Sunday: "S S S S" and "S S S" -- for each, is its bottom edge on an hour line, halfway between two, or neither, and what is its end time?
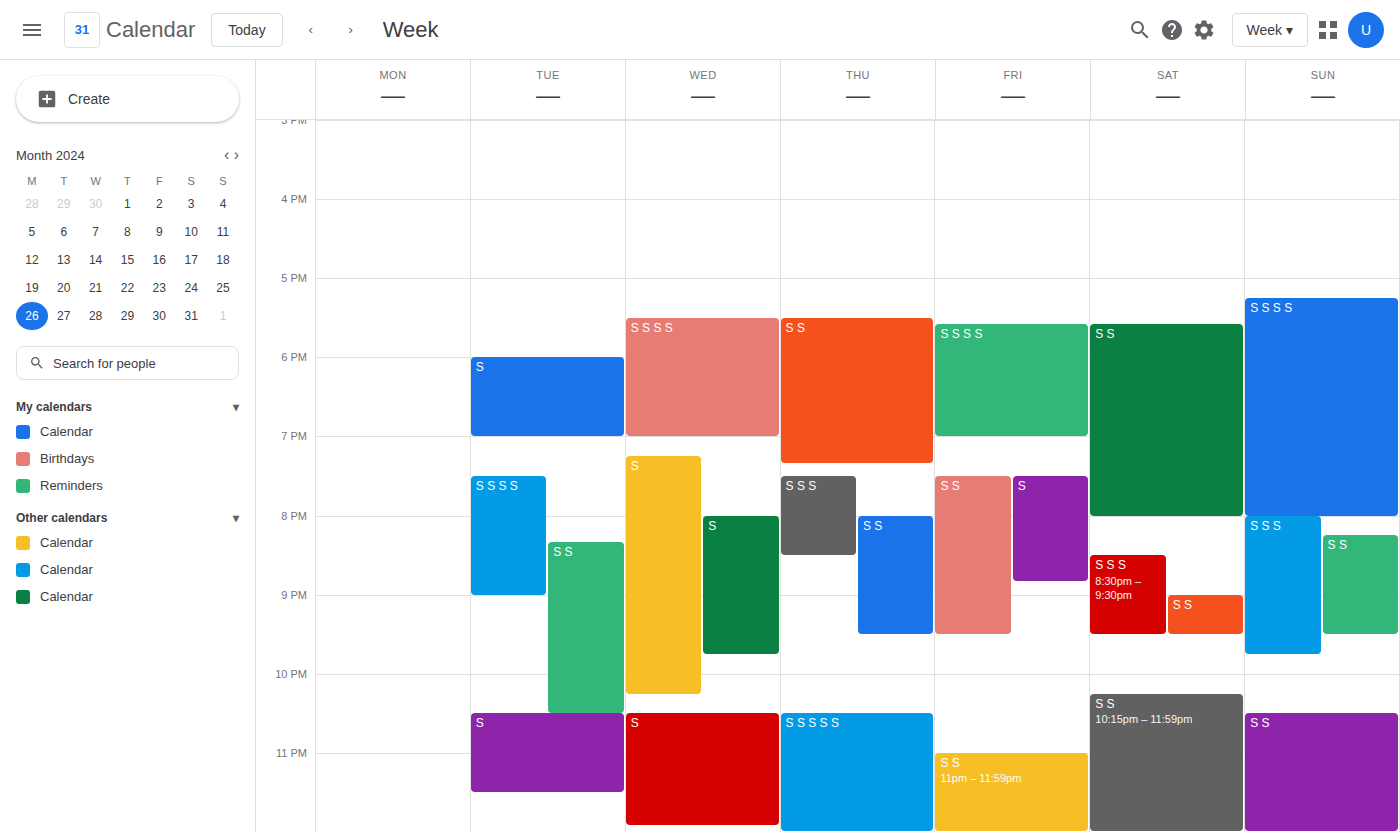
"S S S S": 8:00 PM, exactly on the 8 PM line. "S S S": 9:45 PM, neither: three quarters of the way from the 9 PM line to the 10 PM line.